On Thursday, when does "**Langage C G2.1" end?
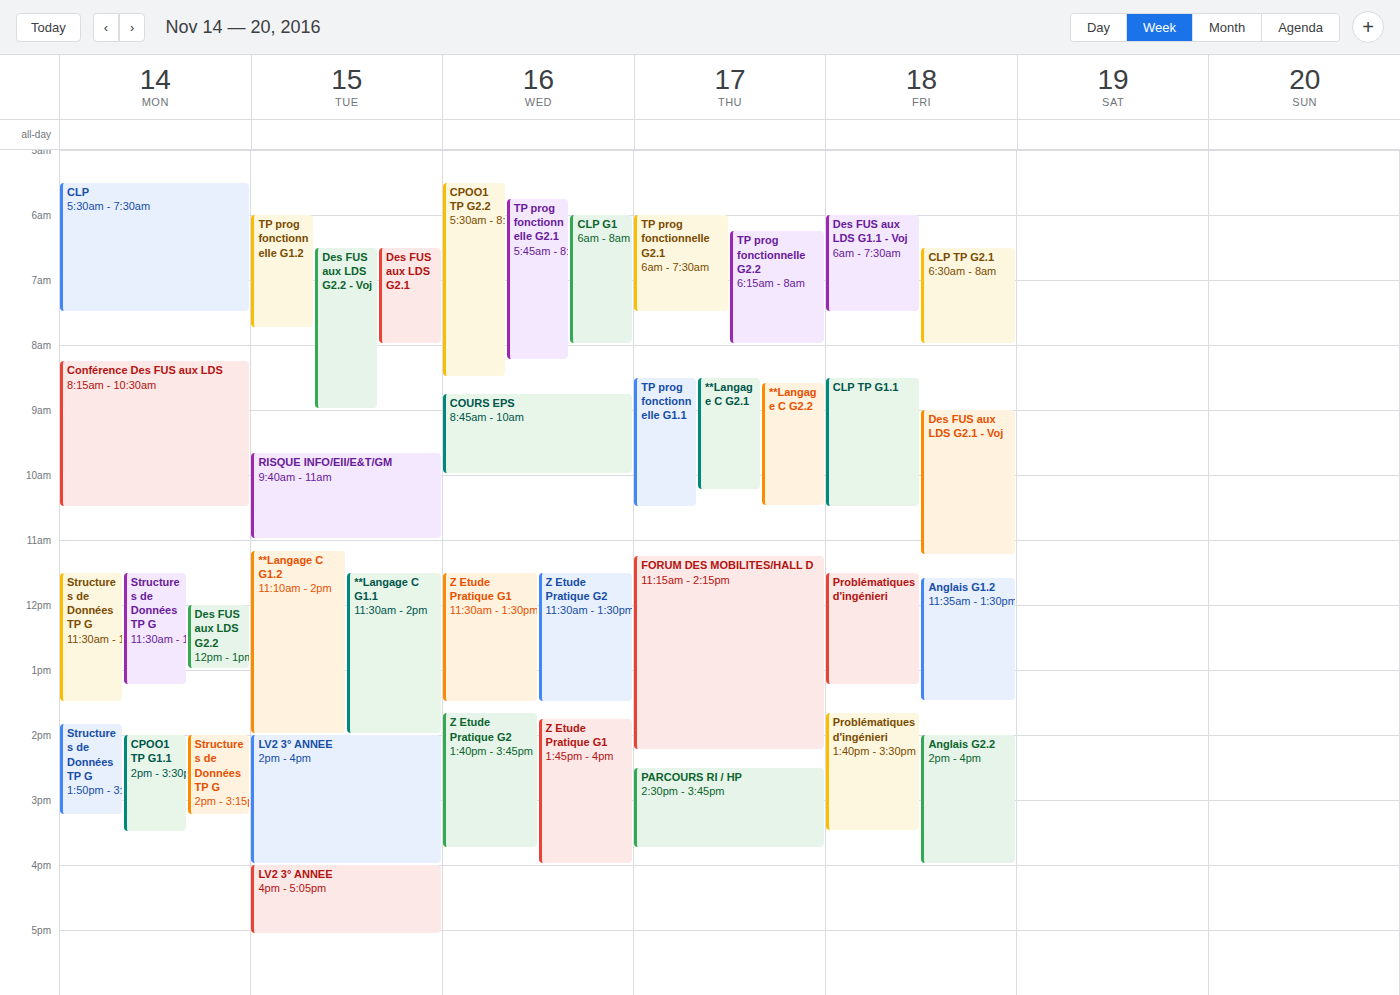
10:15 AM